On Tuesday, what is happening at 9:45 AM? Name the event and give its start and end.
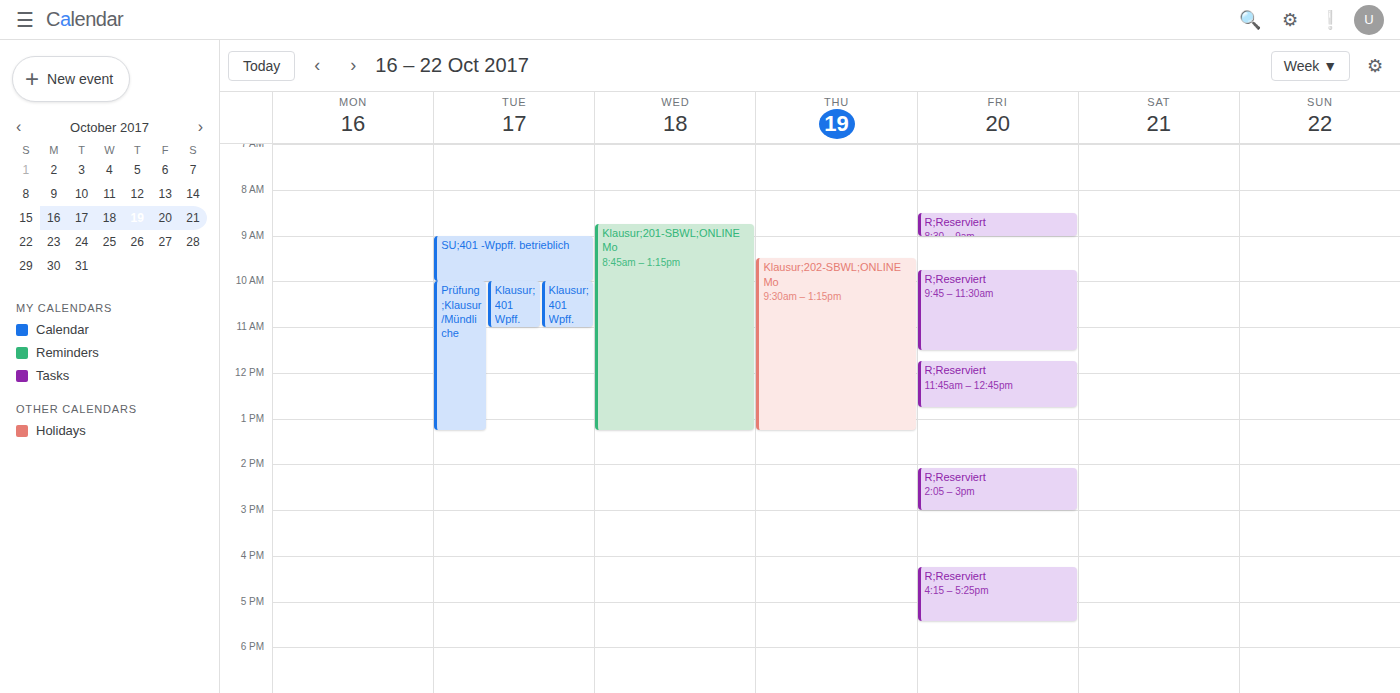
"SU;401 -Wppff. betrieblich", 9:00 AM to 10:00 AM